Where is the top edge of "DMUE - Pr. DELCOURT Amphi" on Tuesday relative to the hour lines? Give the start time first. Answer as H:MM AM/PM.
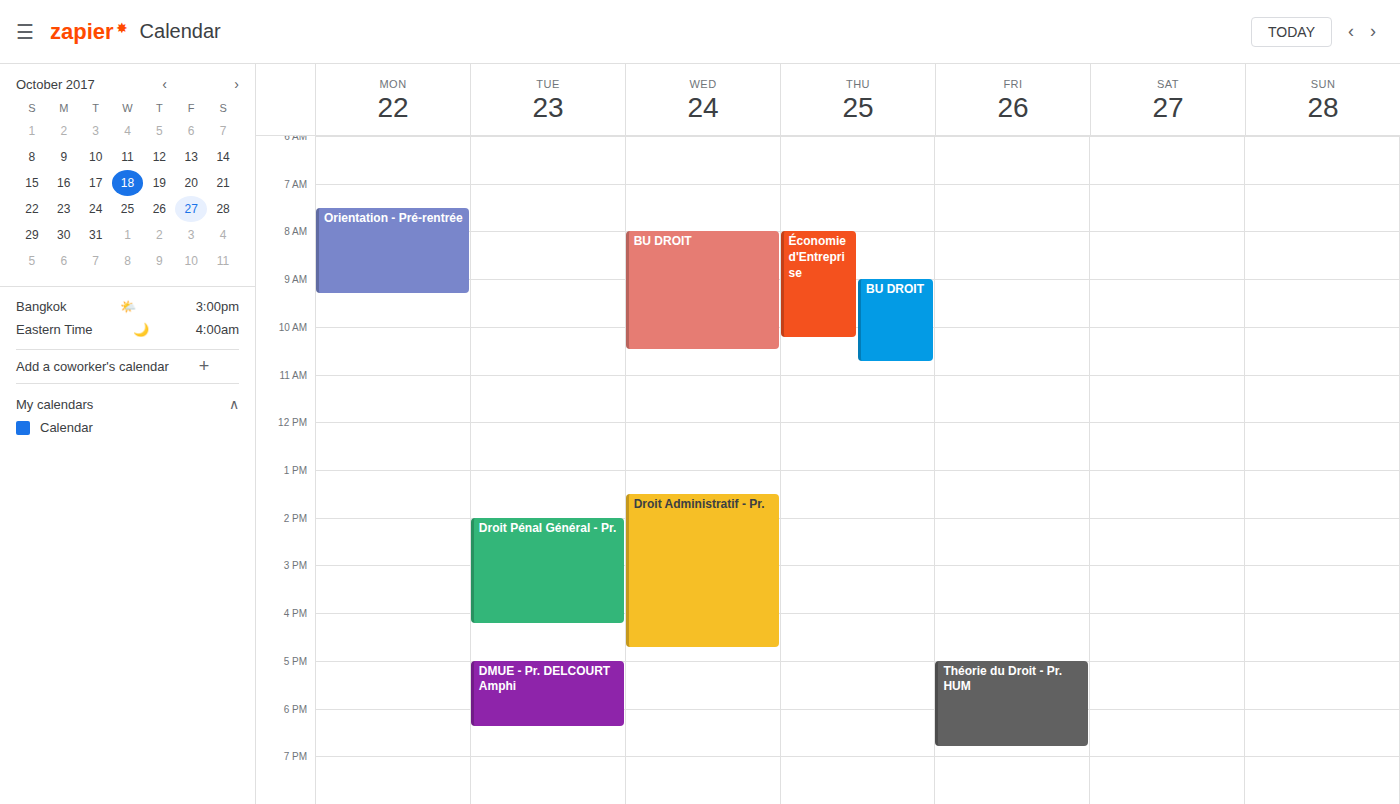
5:00 PM -- exactly on the 5 PM line.